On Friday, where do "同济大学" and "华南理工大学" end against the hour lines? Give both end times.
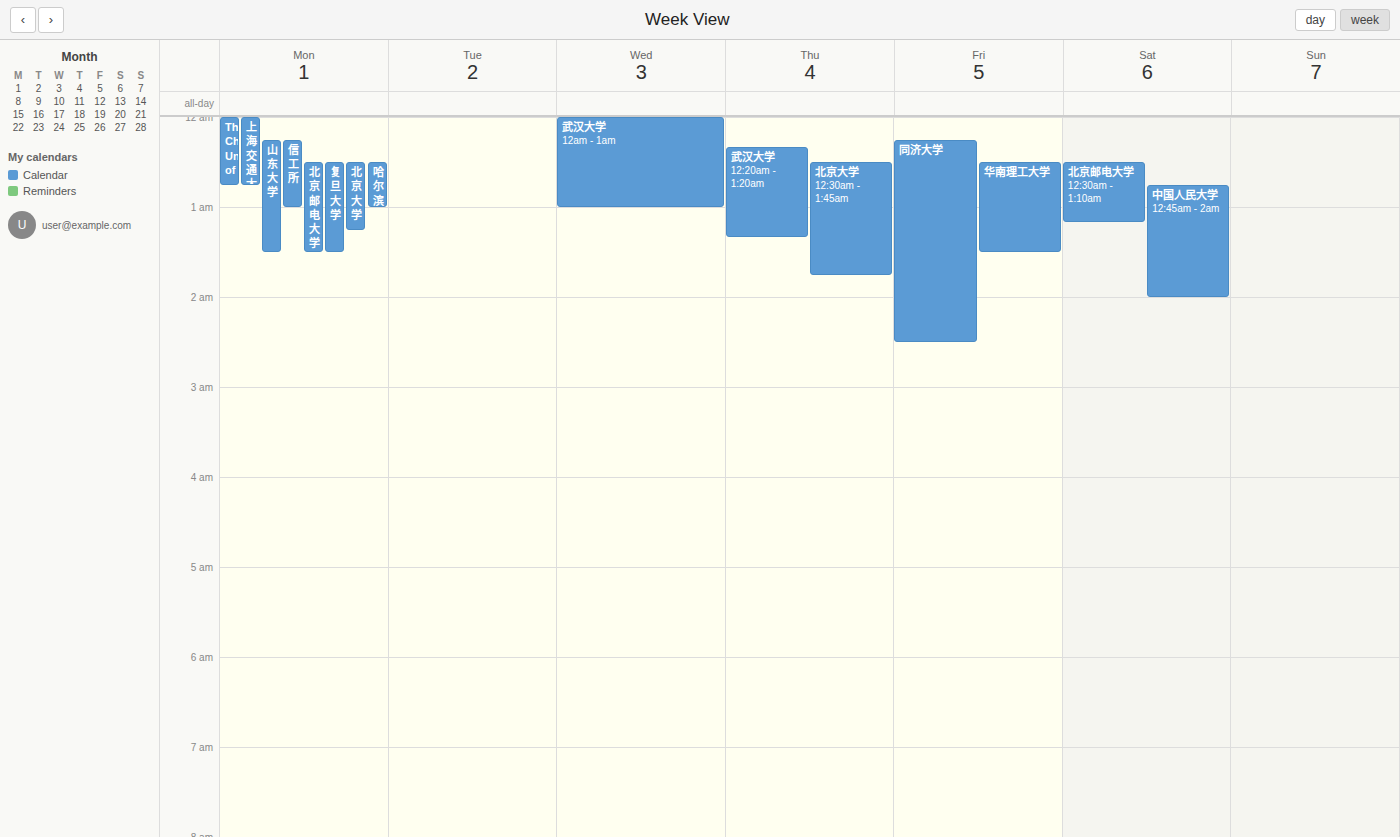
"同济大学": 2:30 AM, halfway between the 2 AM and 3 AM lines. "华南理工大学": 1:30 AM, halfway between the 1 AM and 2 AM lines.